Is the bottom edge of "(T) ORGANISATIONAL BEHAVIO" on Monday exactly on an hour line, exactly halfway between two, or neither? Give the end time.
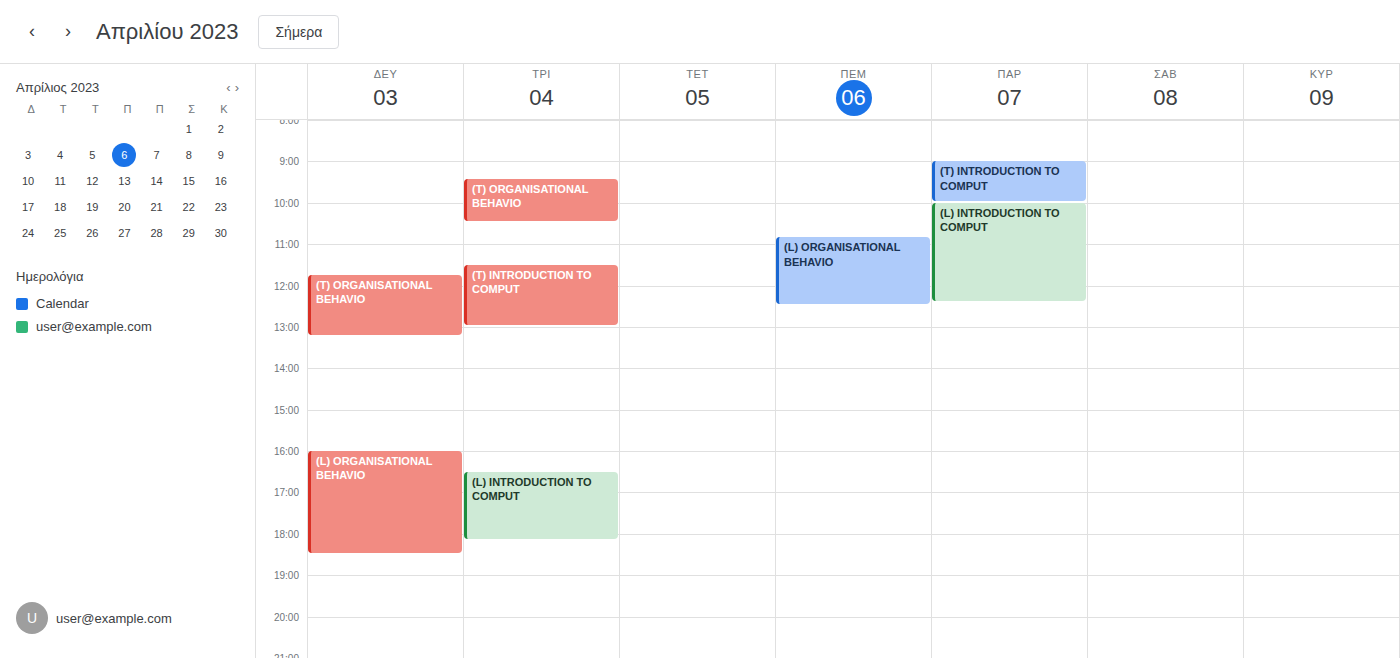
1:15 PM -- neither: a quarter of the way from the 1 PM line to the 2 PM line.